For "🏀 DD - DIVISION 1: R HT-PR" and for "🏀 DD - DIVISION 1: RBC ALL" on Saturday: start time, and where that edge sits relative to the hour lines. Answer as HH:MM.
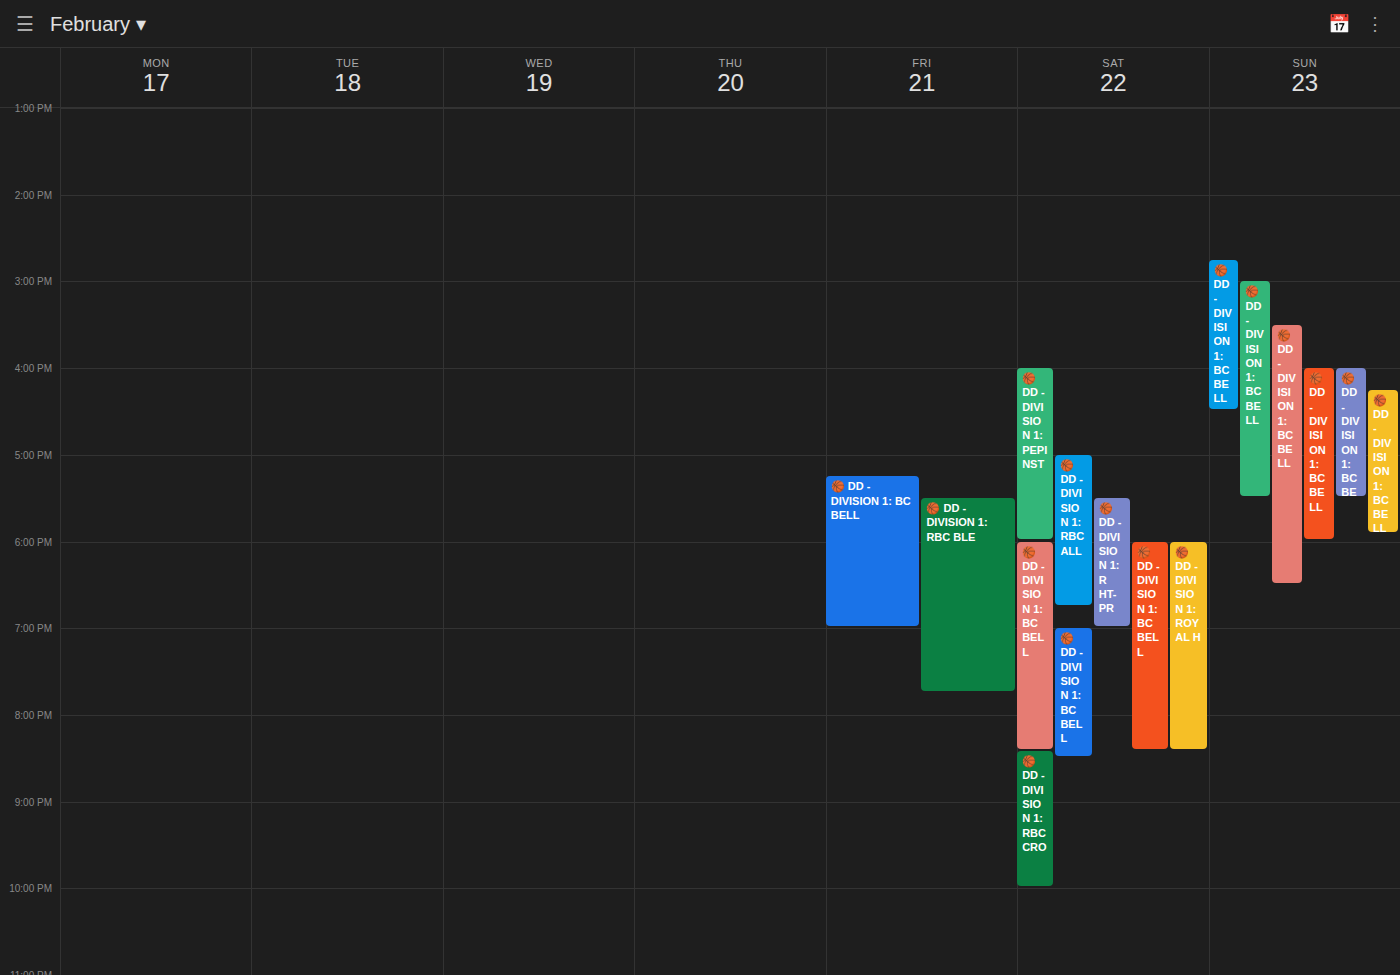
"🏀 DD - DIVISION 1: R HT-PR": 17:30, halfway between the 17:00 and 18:00 lines. "🏀 DD - DIVISION 1: RBC ALL": 17:00, exactly on the 17:00 line.